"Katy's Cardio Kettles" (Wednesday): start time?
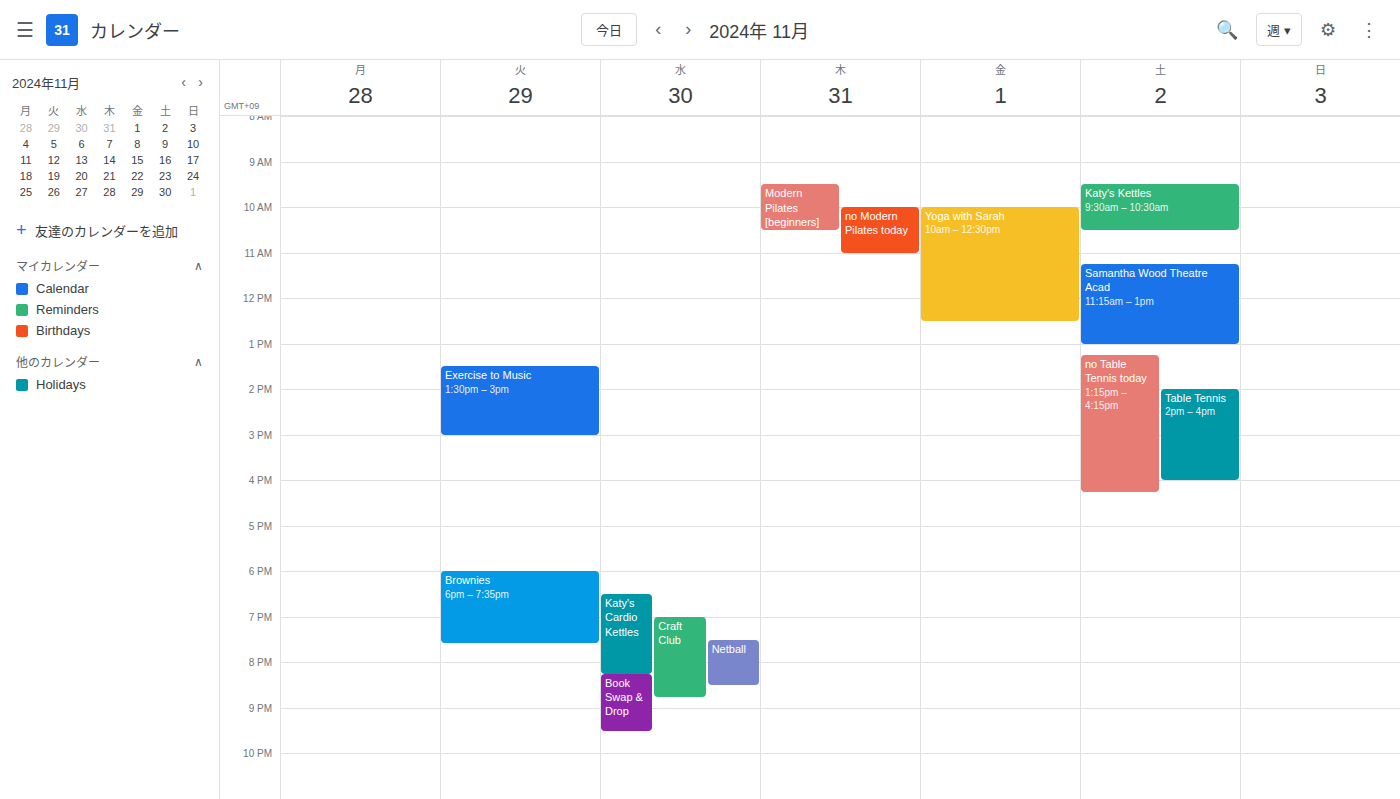
6:30 PM